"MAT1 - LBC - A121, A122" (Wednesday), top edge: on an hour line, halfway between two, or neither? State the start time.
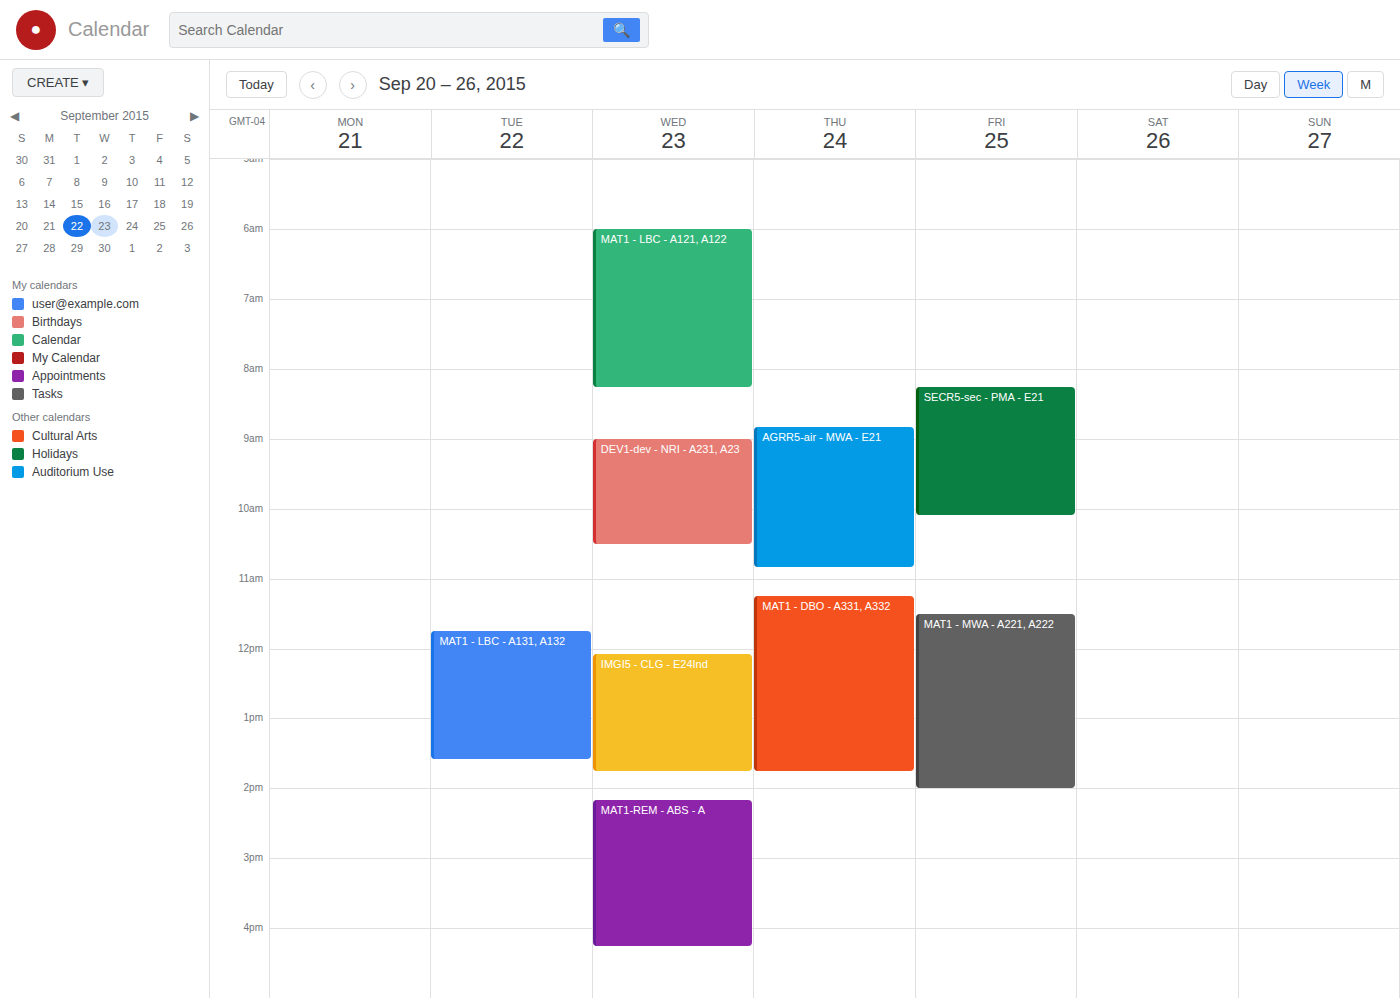
6:00 AM -- exactly on the 6 AM line.